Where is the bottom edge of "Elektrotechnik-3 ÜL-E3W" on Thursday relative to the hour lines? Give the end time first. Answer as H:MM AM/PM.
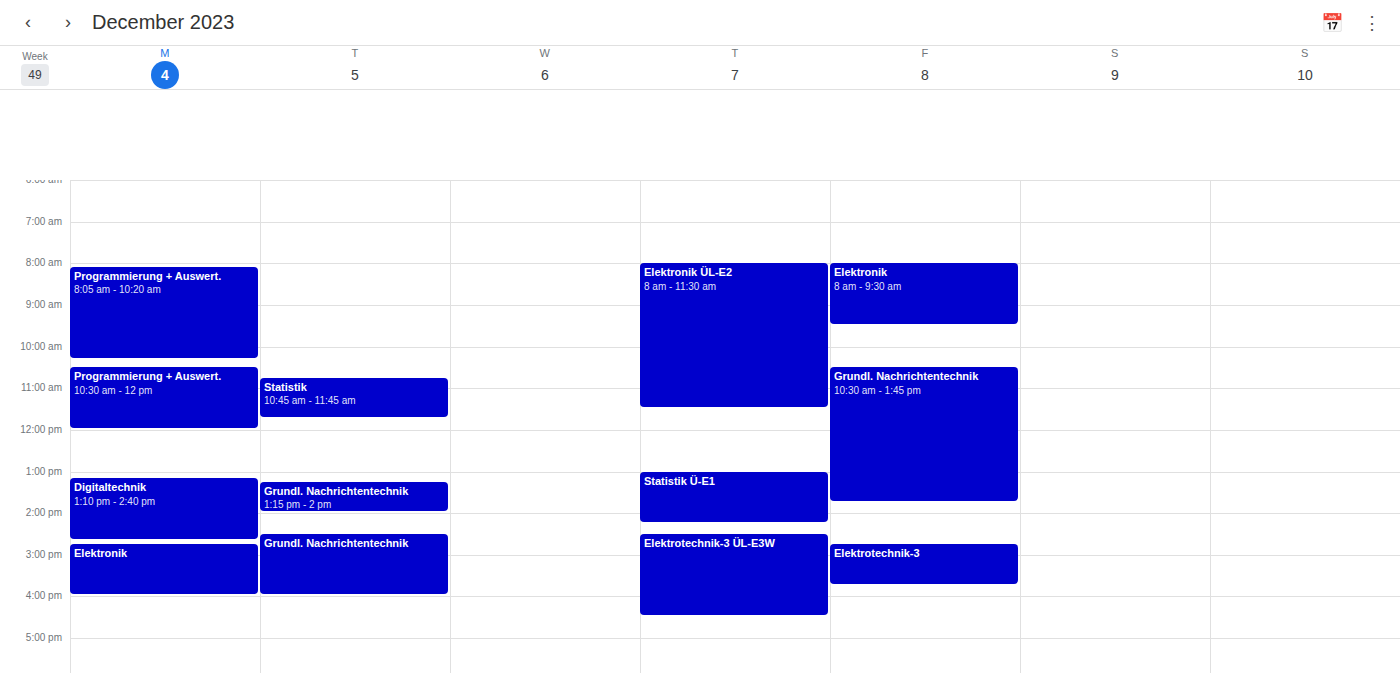
4:30 PM -- halfway between the 4 PM and 5 PM lines.